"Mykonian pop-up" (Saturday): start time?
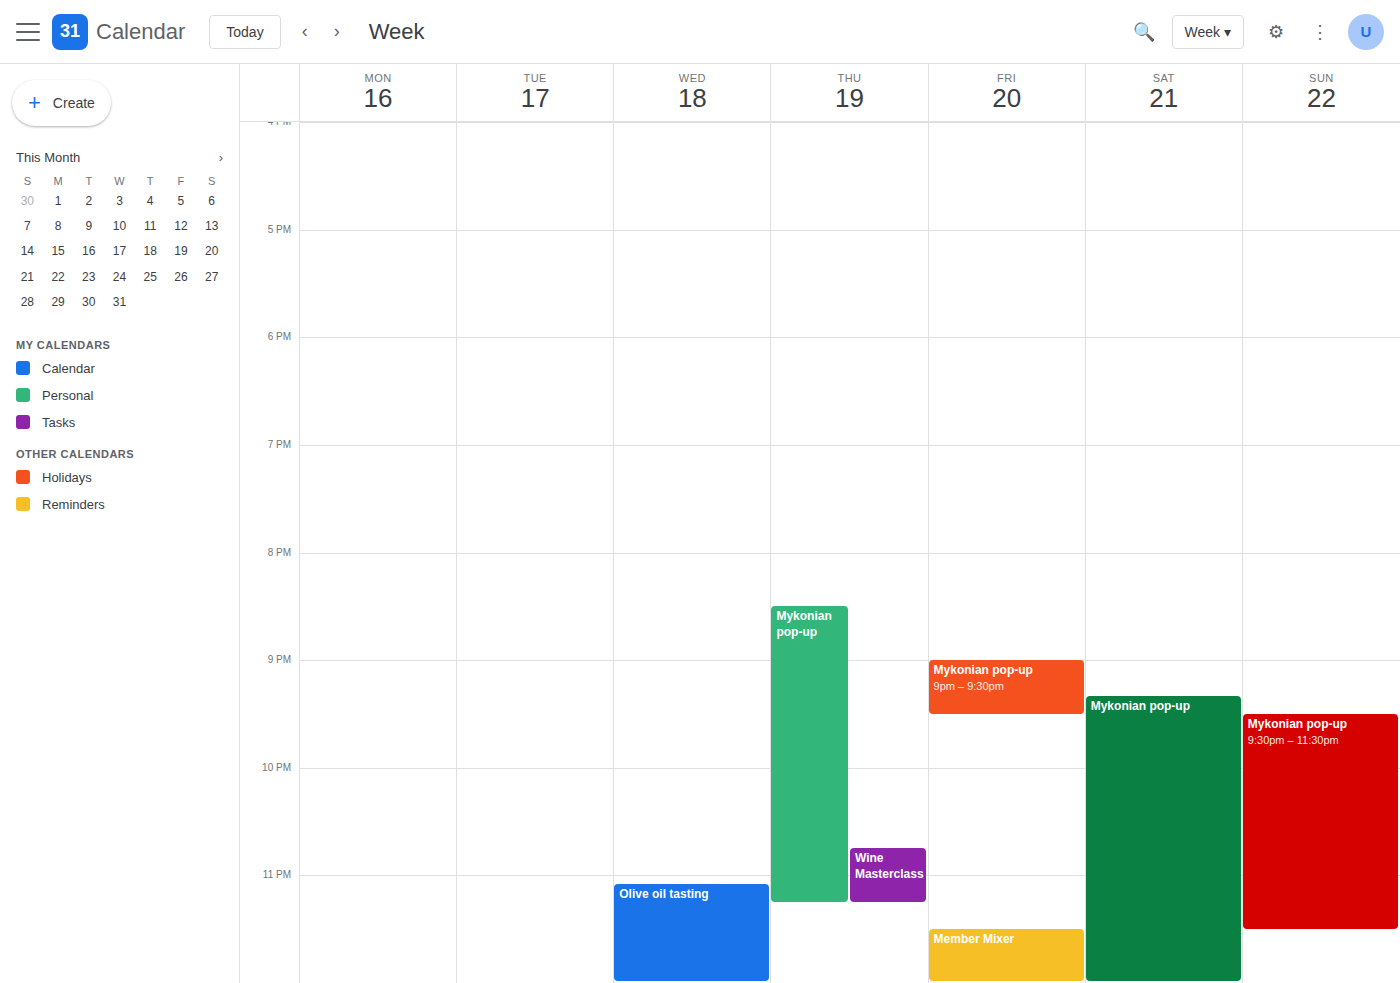
9:20 PM